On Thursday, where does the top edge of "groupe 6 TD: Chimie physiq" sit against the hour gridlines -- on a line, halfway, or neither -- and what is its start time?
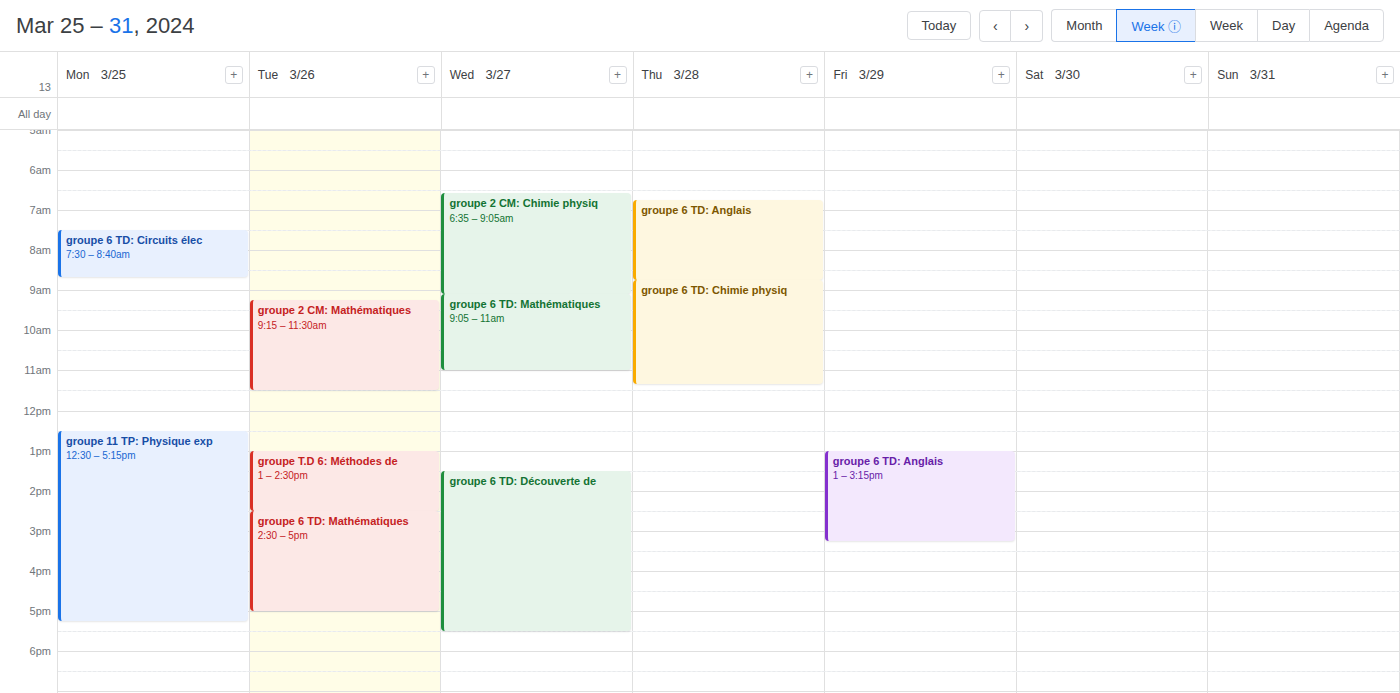
8:45 AM -- neither: three quarters of the way from the 8 AM line to the 9 AM line.